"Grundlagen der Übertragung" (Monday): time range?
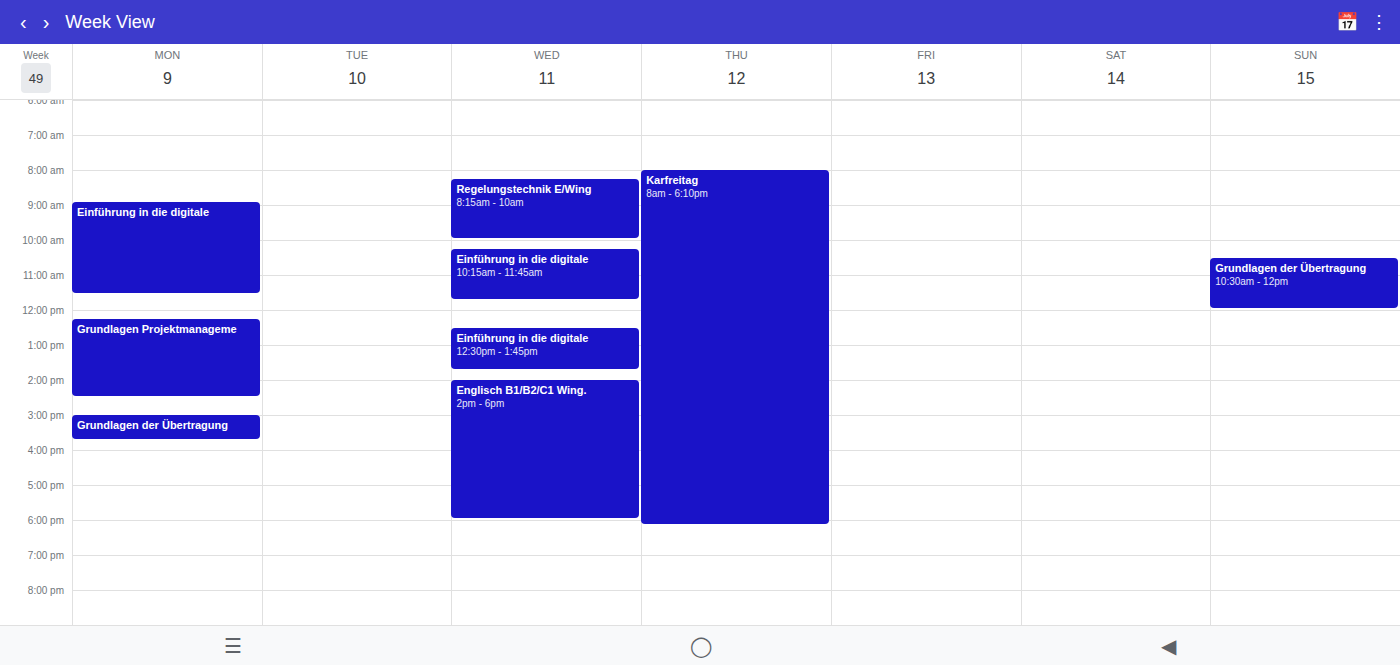
15:00 to 15:45